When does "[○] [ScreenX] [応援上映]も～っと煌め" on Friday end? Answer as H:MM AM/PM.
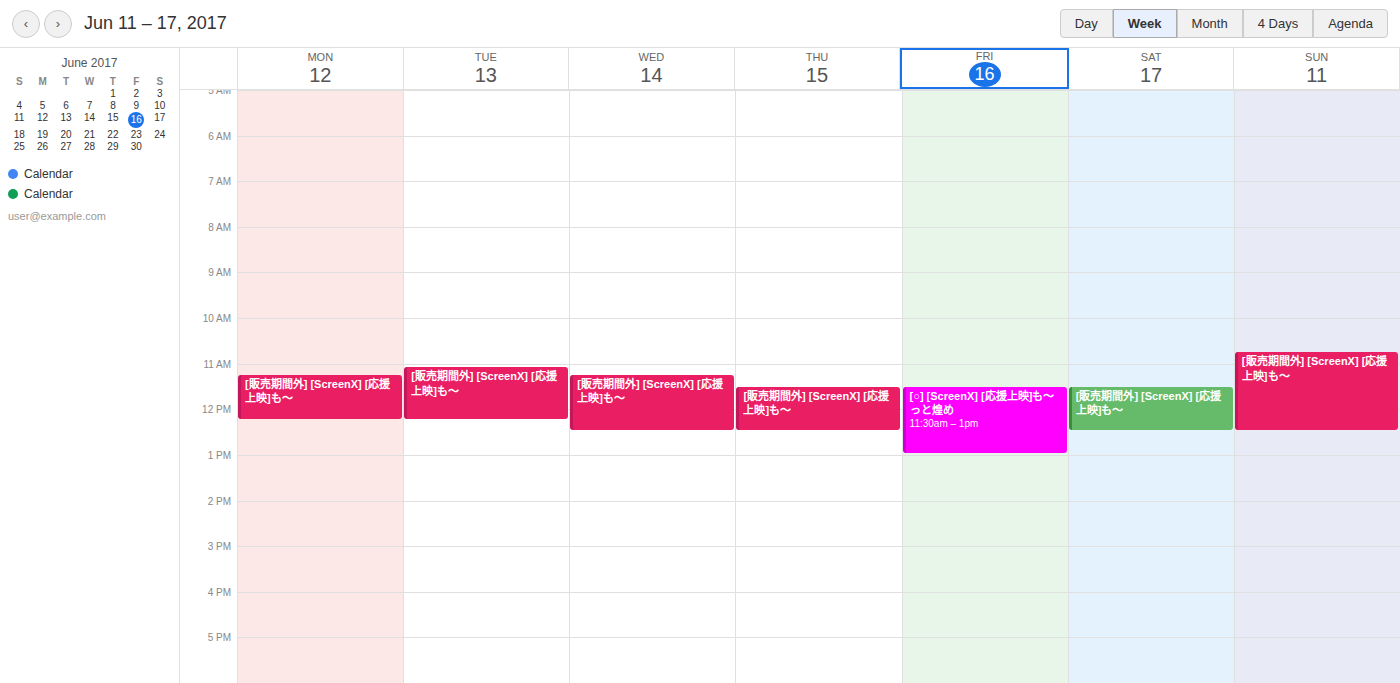
1:00 PM